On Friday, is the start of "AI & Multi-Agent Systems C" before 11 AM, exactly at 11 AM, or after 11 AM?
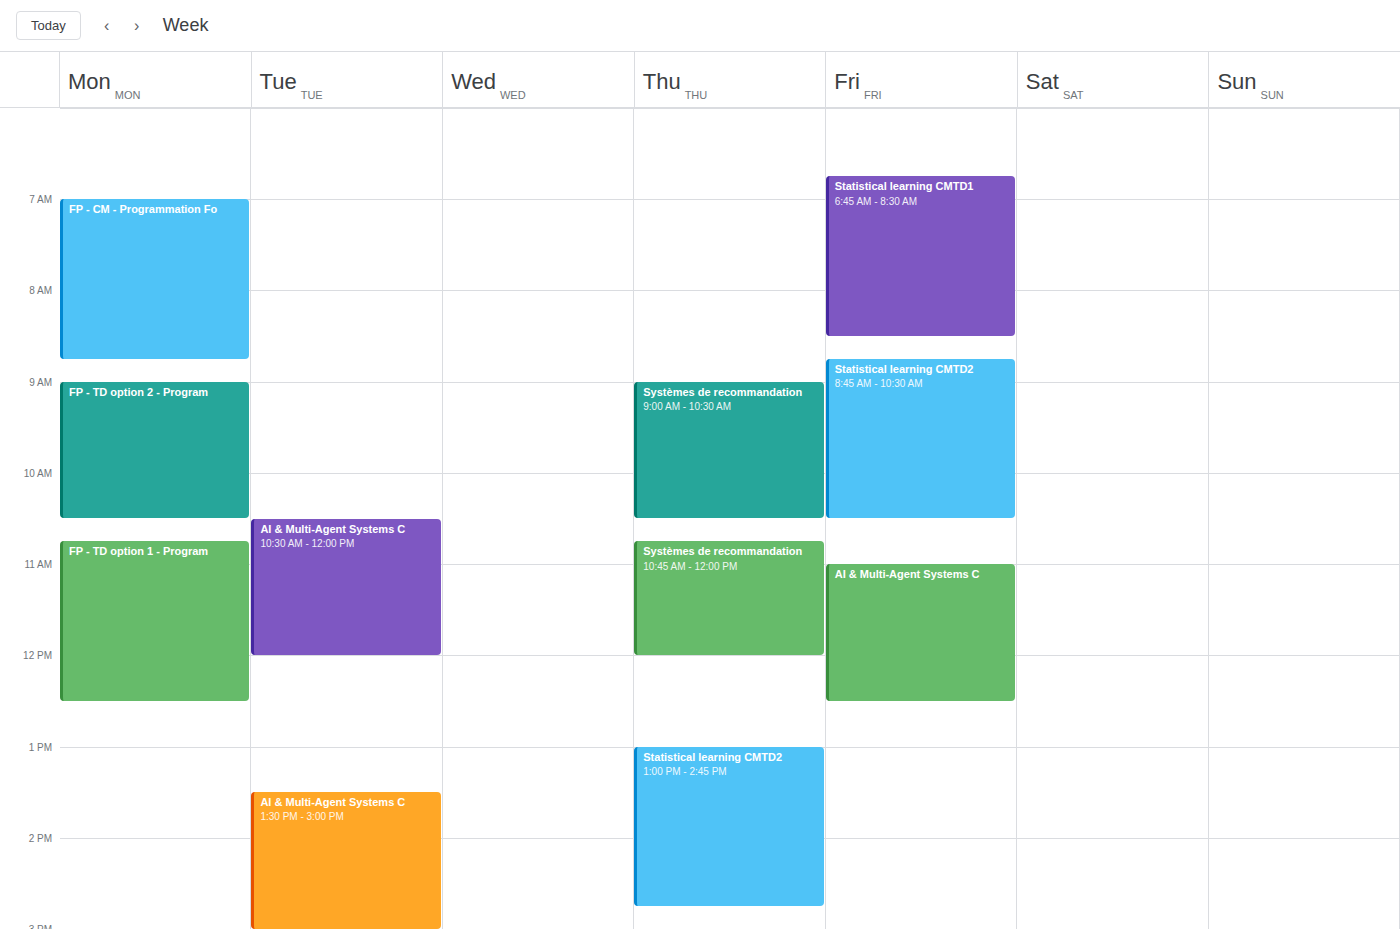
11:00 AM -- exactly at 11 AM, on the 11 AM line.